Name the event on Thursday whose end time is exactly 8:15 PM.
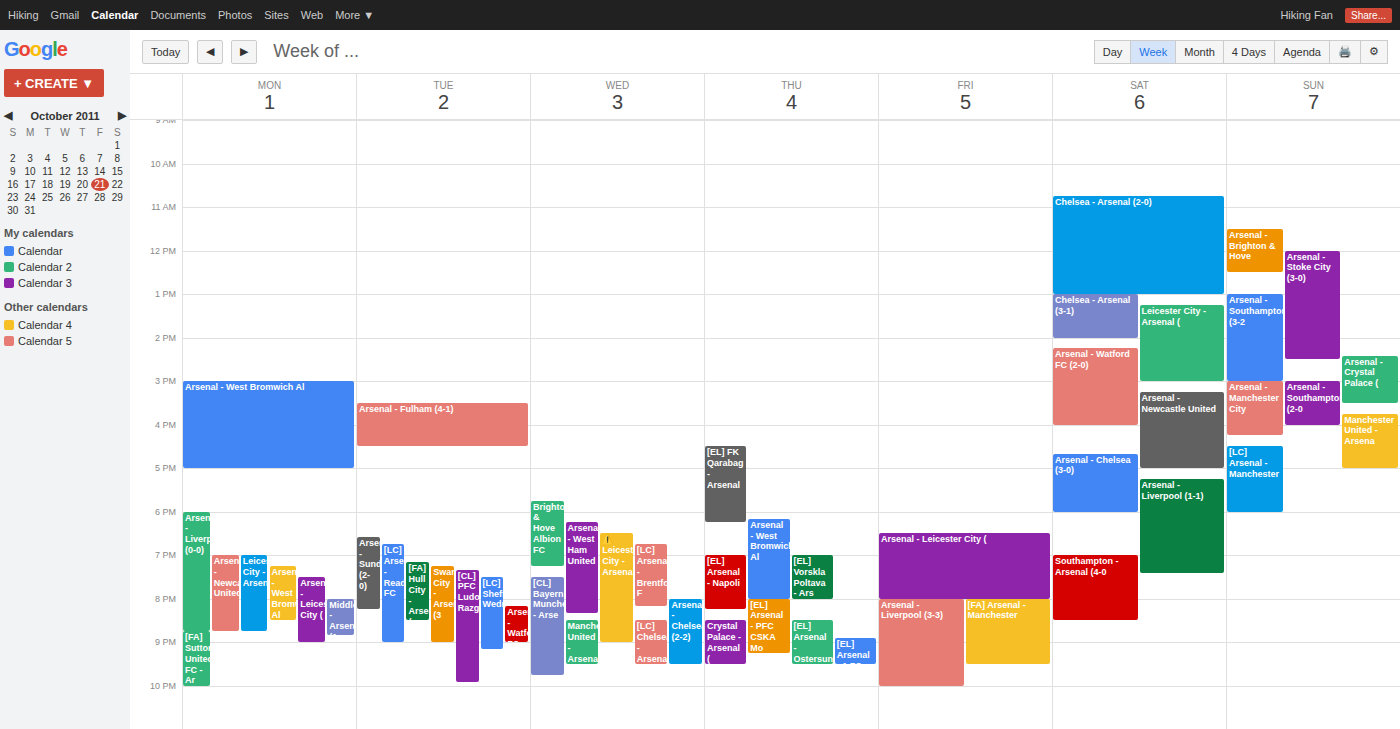
"[EL] Arsenal - Napoli"